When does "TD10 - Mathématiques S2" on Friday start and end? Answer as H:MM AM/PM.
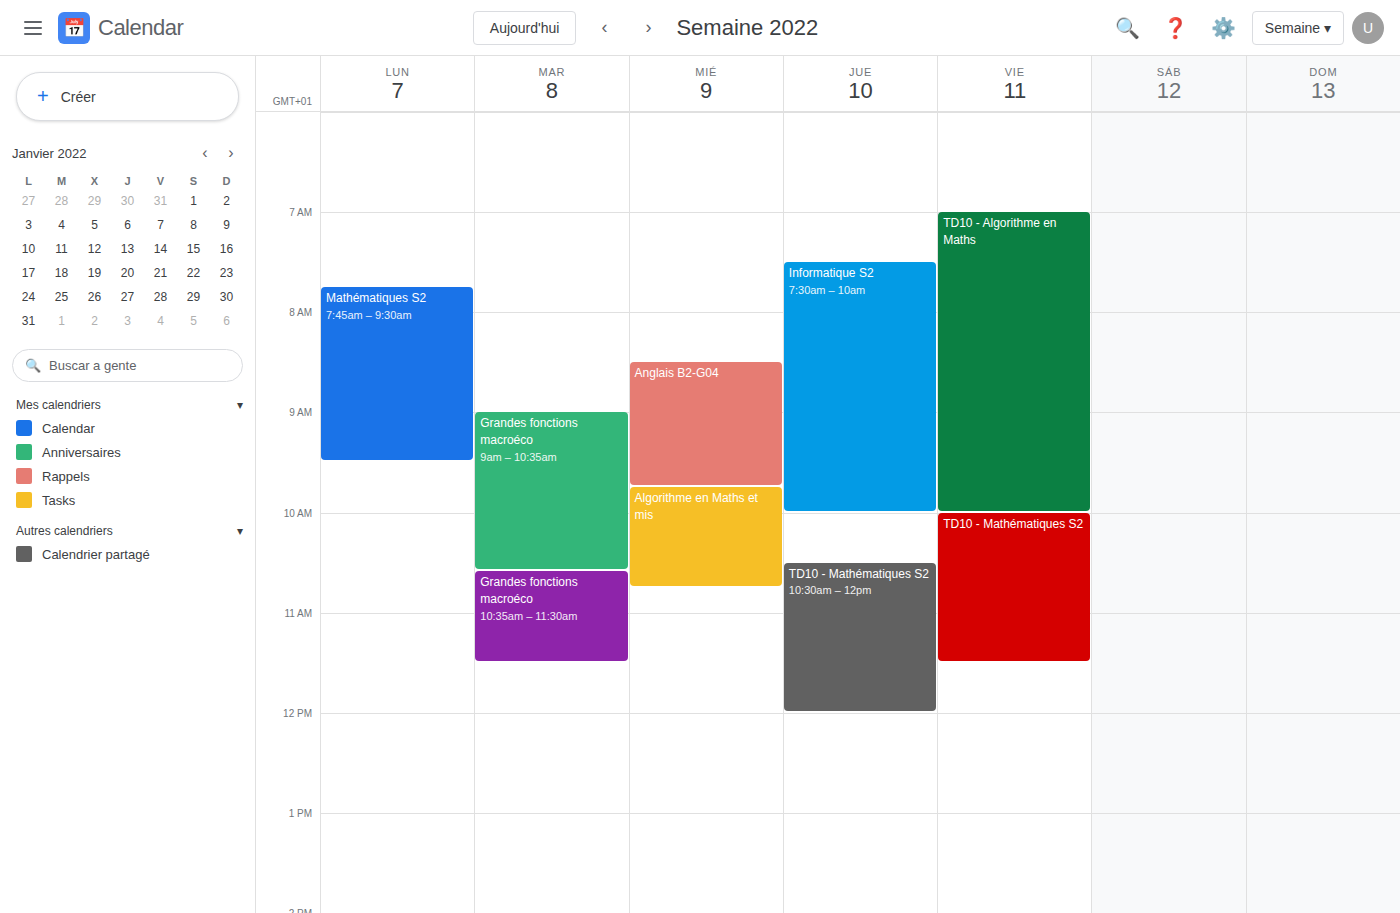
10:00 AM to 11:30 AM